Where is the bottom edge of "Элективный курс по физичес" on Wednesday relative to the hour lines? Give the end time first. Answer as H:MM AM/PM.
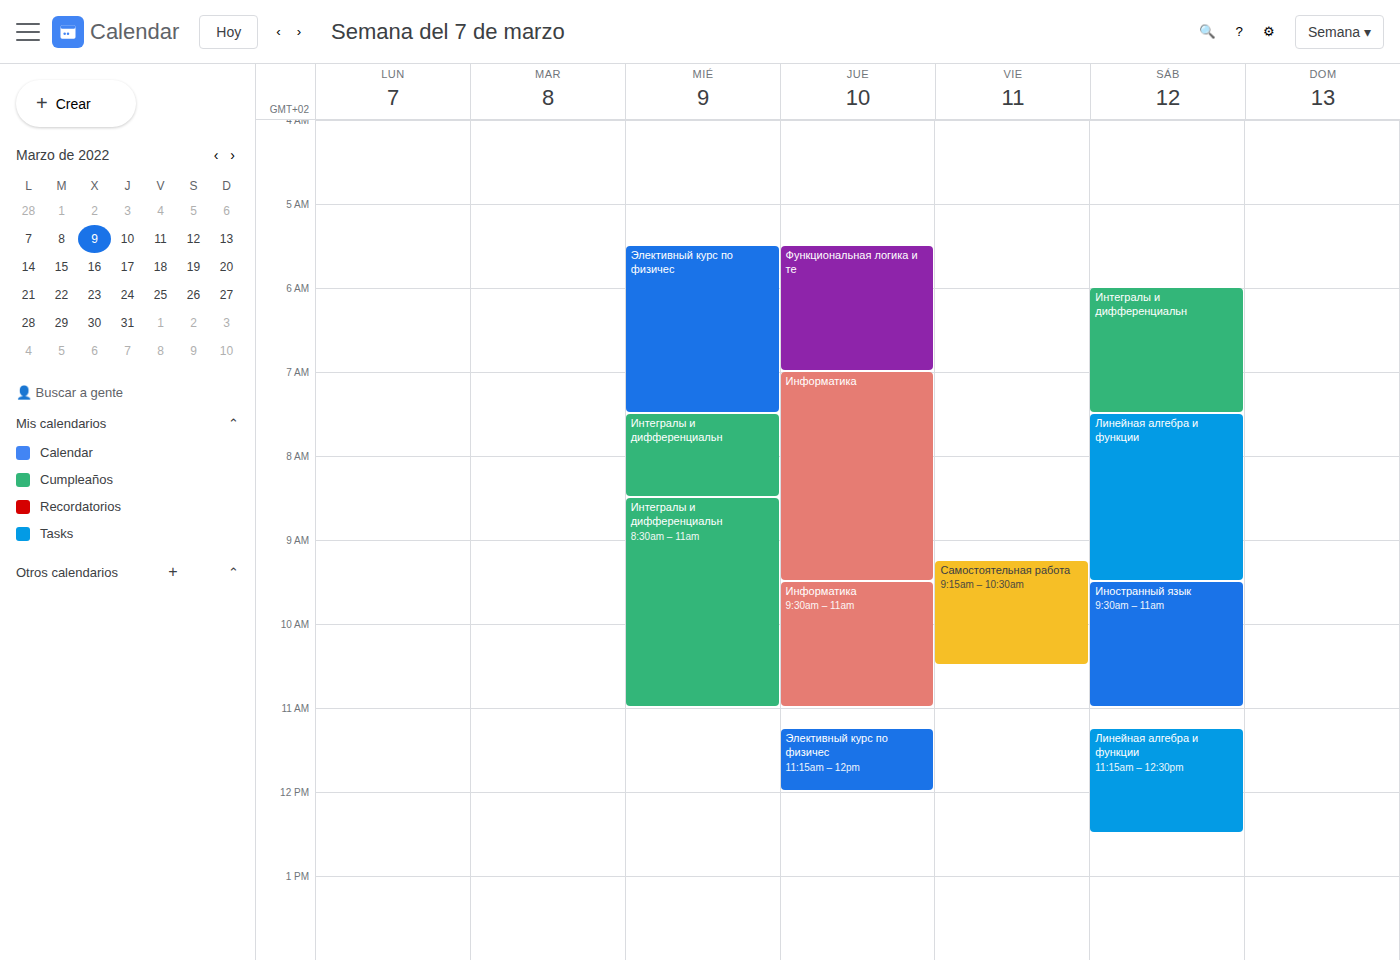
7:30 AM -- halfway between the 7 AM and 8 AM lines.